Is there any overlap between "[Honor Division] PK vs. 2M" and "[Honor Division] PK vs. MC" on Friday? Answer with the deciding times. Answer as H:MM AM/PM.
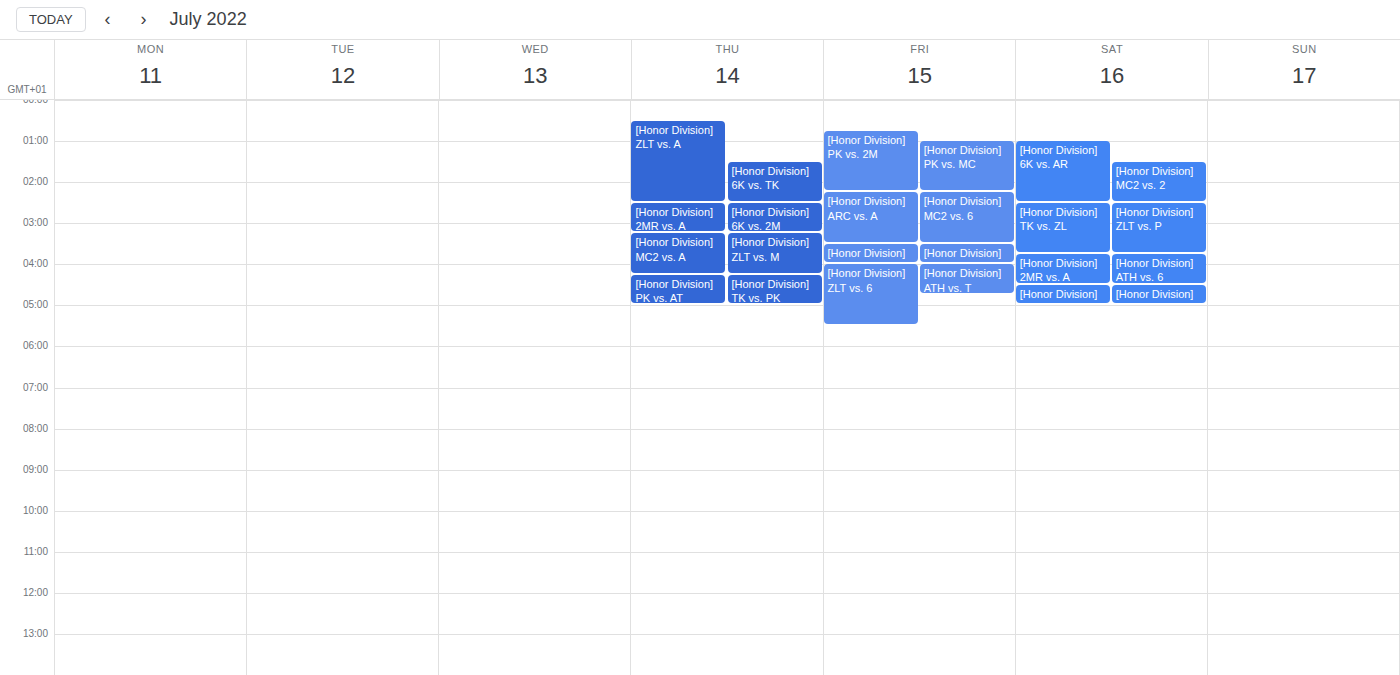
"[Honor Division] PK vs. MC" starts at 1:00 AM, before "[Honor Division] PK vs. 2M" ends at 2:15 AM -- they overlap.